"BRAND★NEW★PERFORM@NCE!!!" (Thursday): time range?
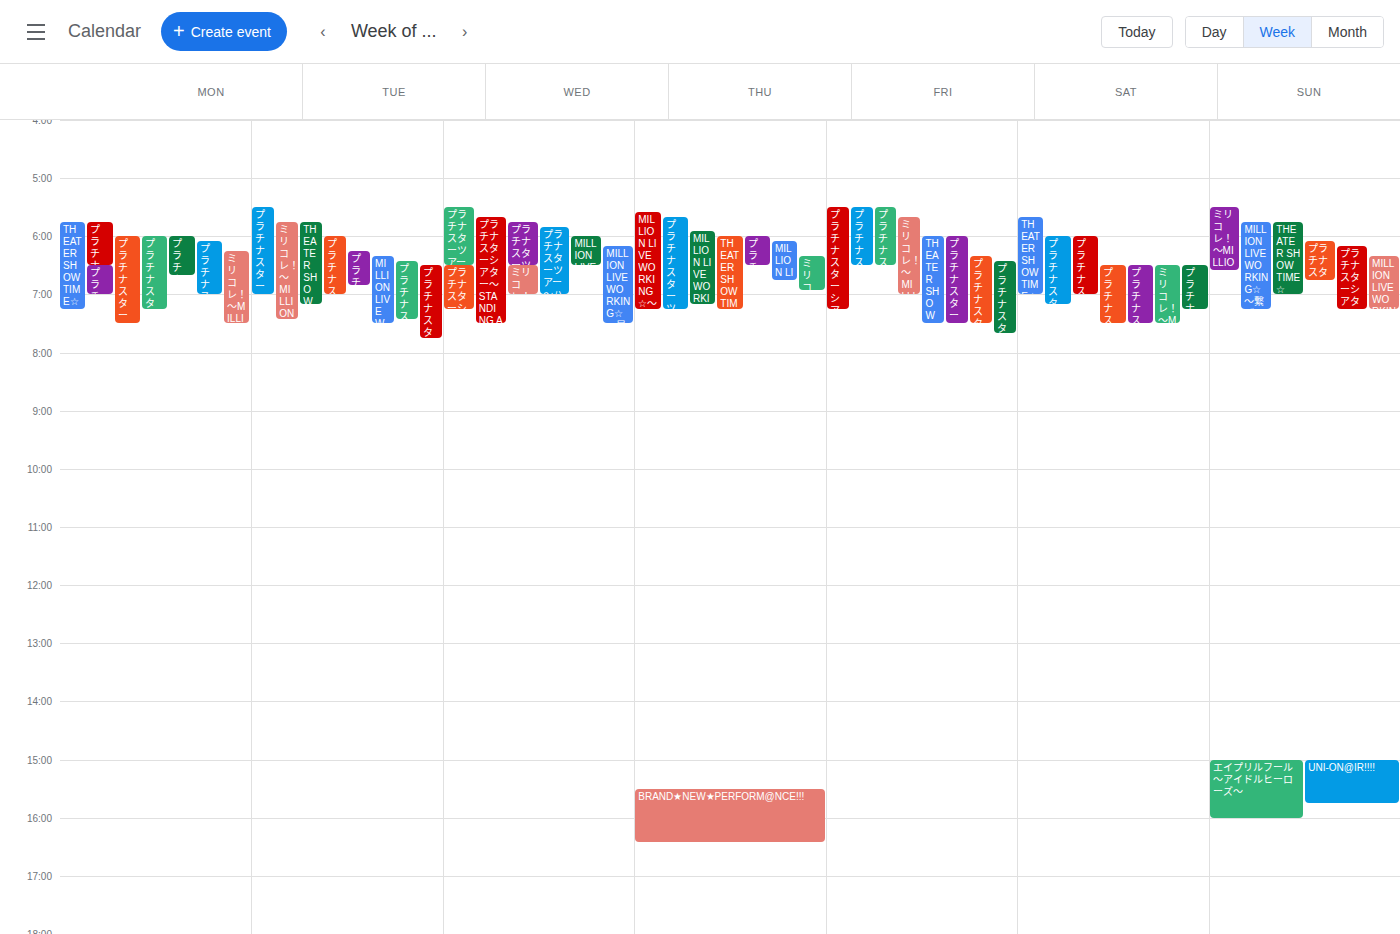
15:30 to 16:25